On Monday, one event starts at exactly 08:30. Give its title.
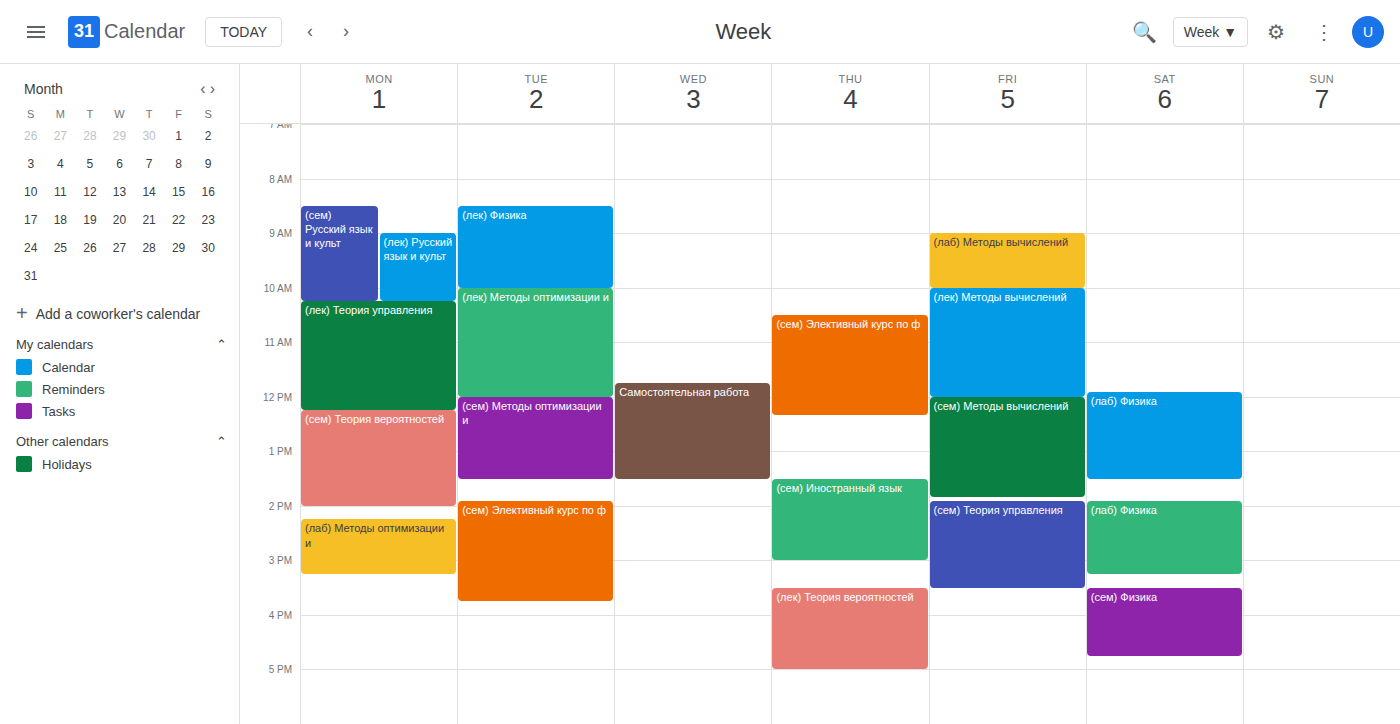
"(сем) Русский язык и культ"